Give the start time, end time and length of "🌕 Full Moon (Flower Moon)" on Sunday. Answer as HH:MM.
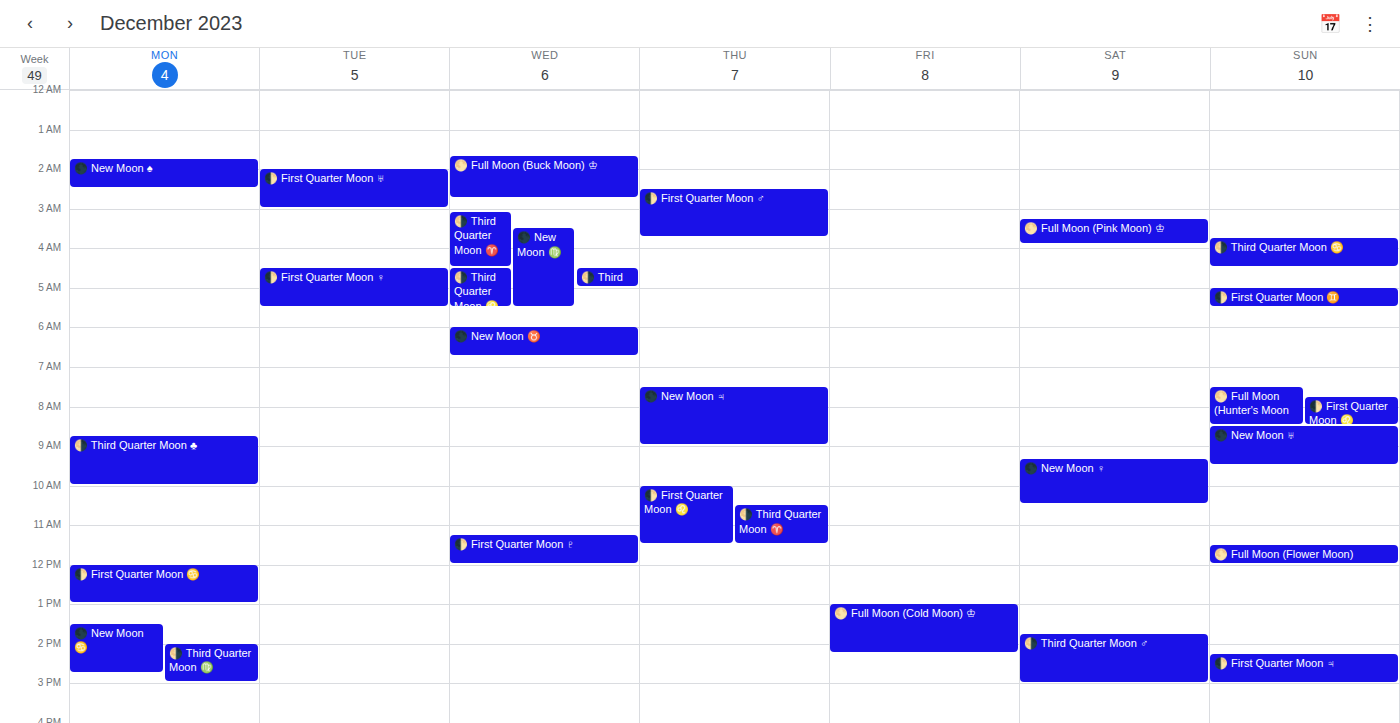
11:30 to 12:00, 30 minutes